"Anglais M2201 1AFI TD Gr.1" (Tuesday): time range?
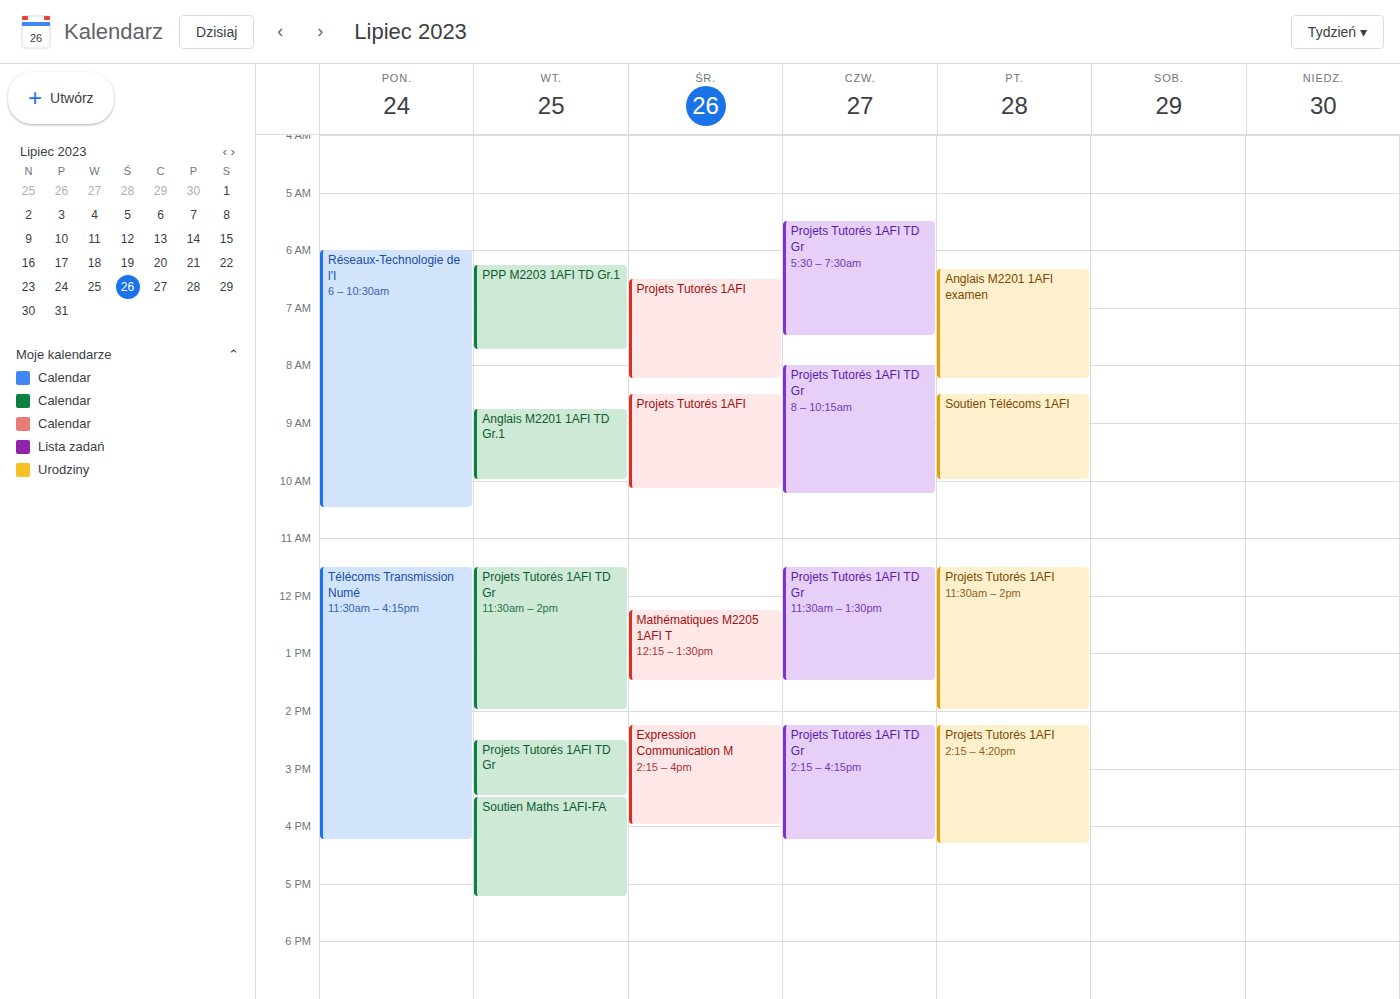
8:45 AM to 10:00 AM